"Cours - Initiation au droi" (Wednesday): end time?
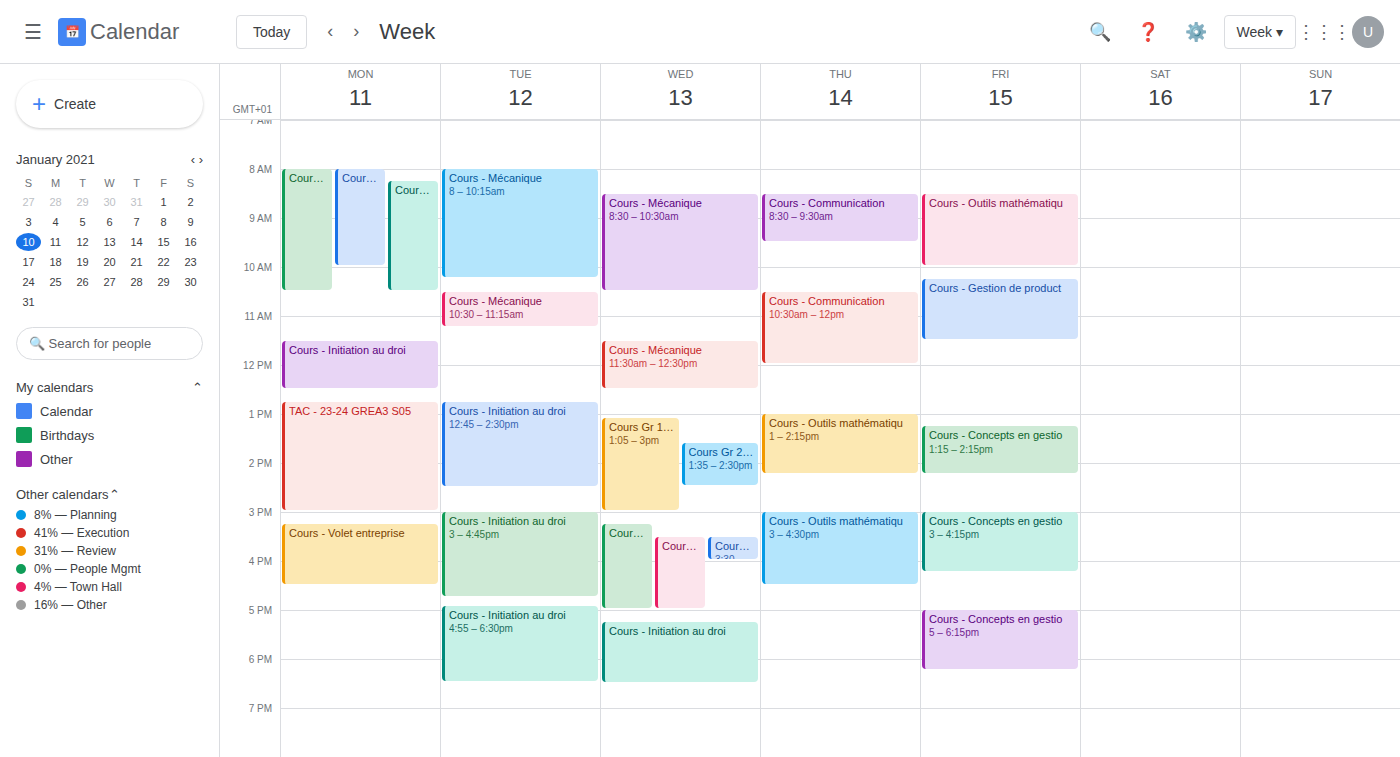
6:30 PM